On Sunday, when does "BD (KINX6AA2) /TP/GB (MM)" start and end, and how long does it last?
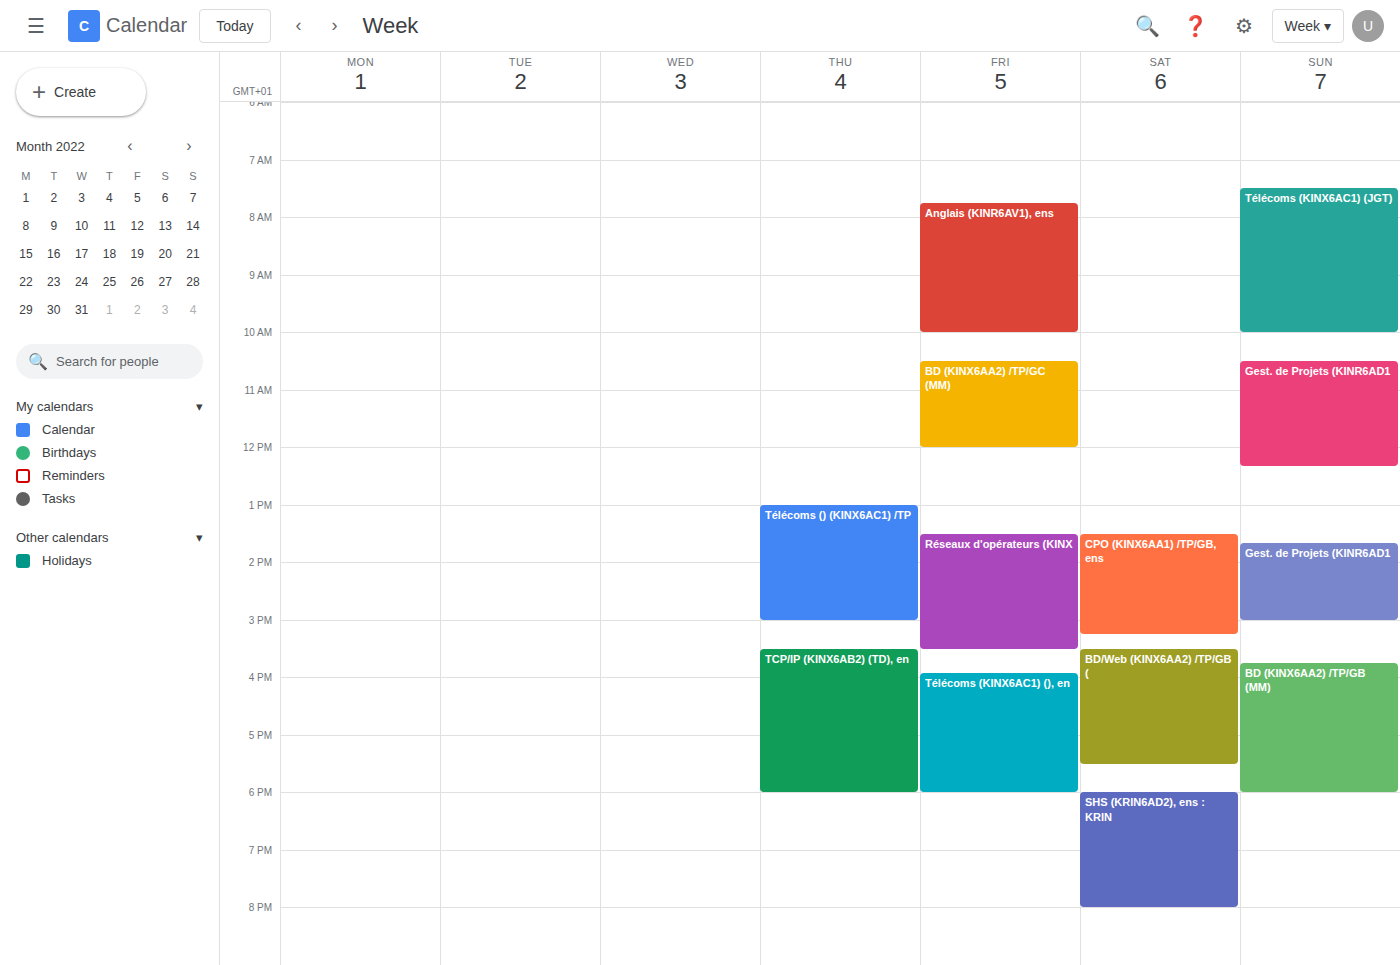
3:45 PM to 6:00 PM, 2 hours 15 minutes